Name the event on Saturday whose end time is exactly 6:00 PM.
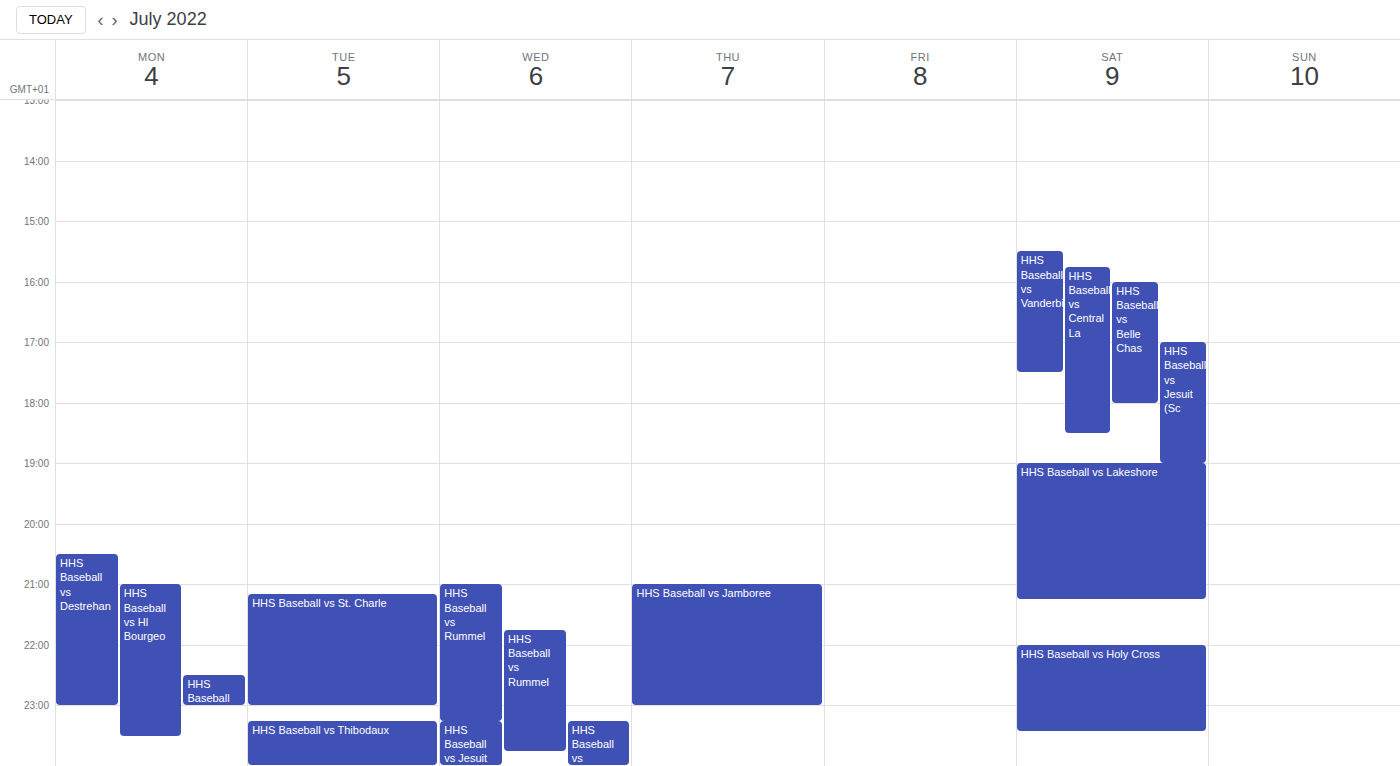
"HHS Baseball vs Belle Chas"